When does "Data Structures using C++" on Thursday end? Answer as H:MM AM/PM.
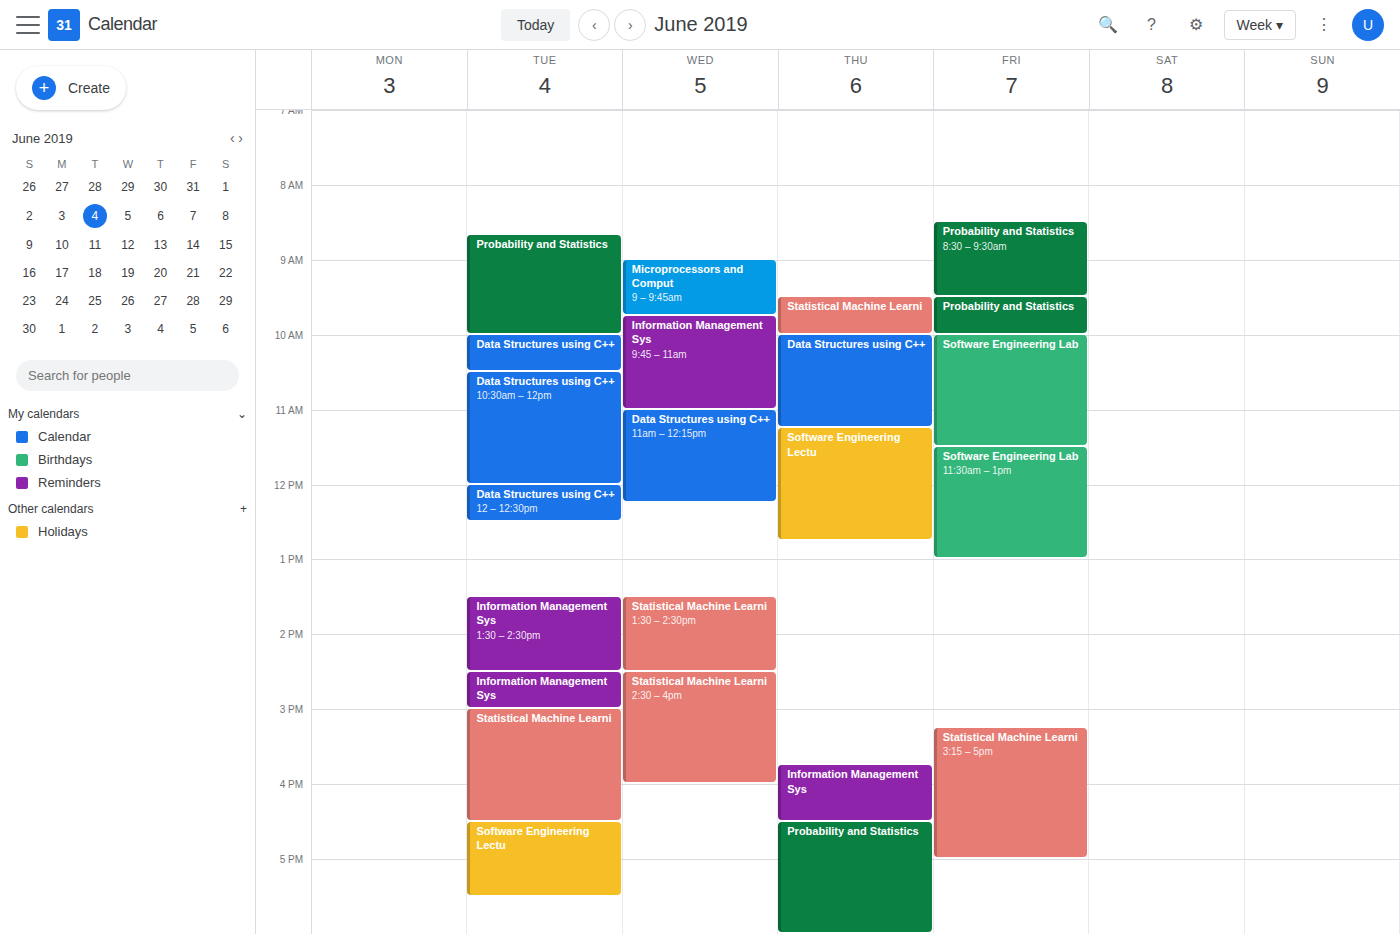
11:15 AM